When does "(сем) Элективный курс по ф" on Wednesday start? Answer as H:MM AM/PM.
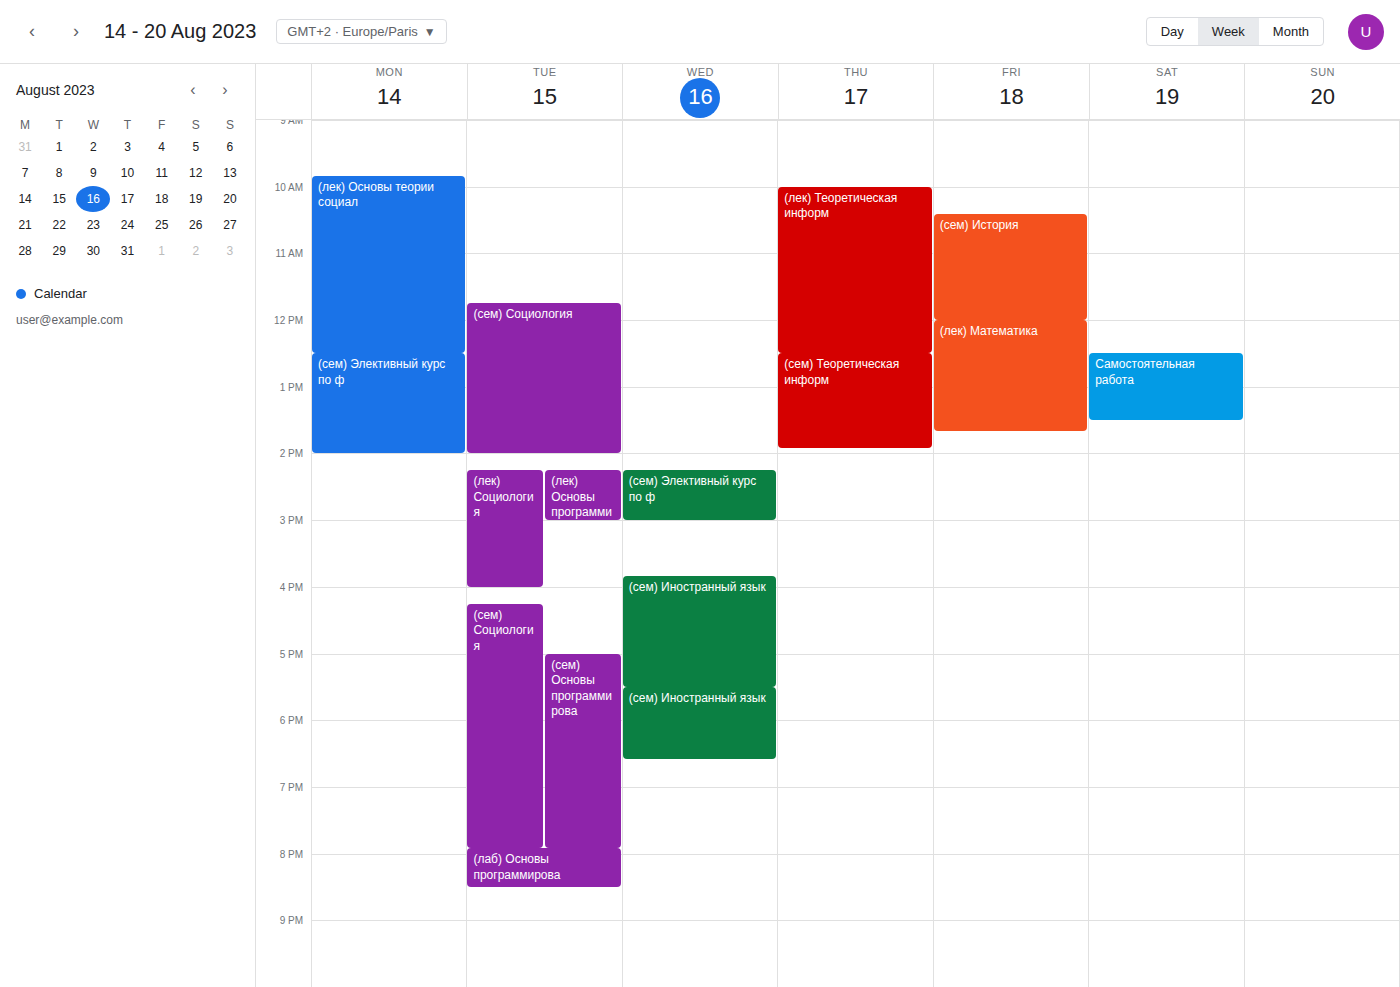
2:15 PM